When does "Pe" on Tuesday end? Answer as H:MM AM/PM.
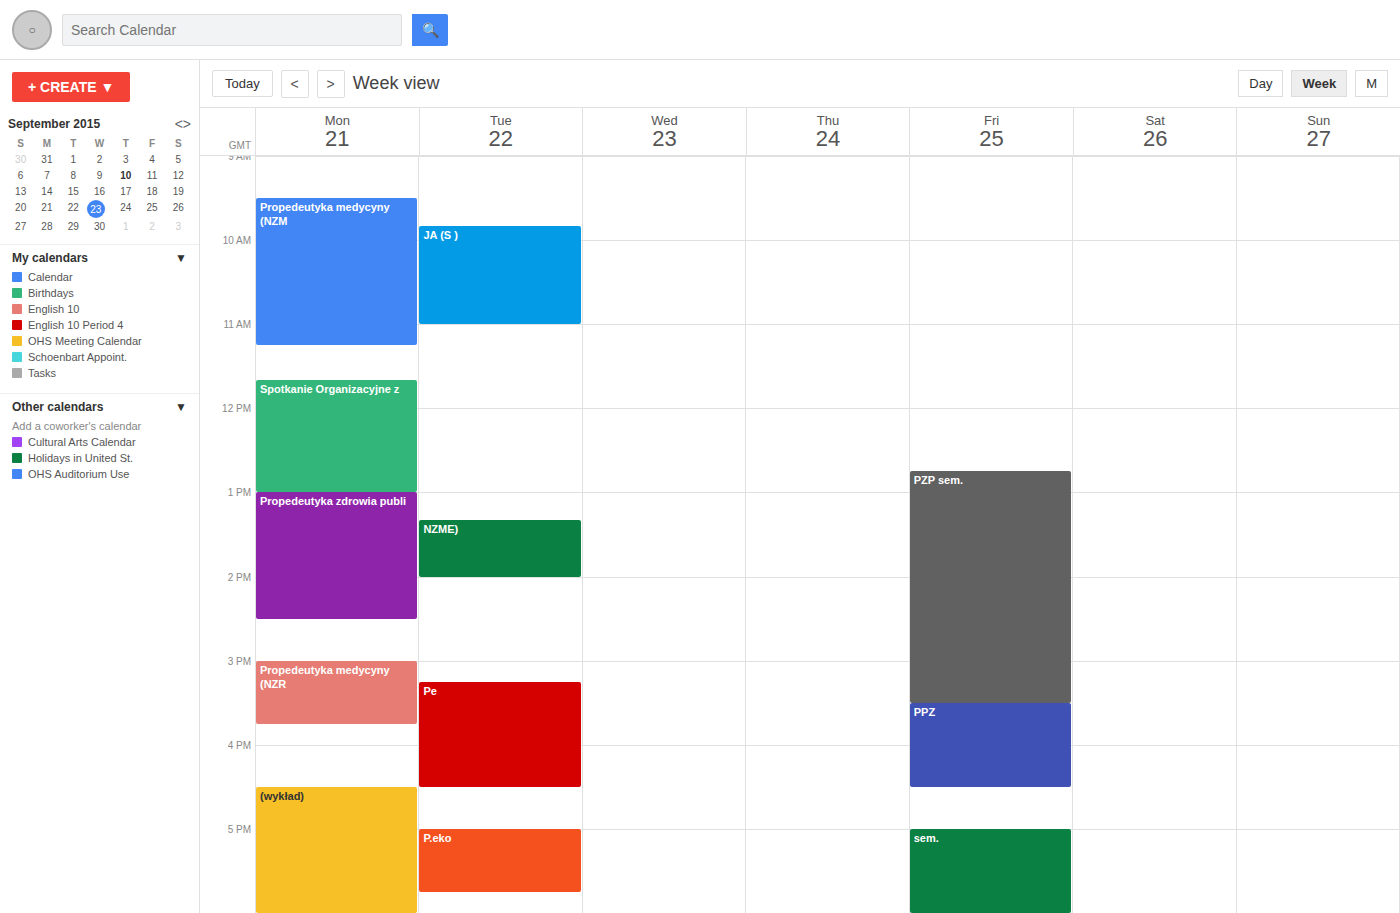
4:30 PM